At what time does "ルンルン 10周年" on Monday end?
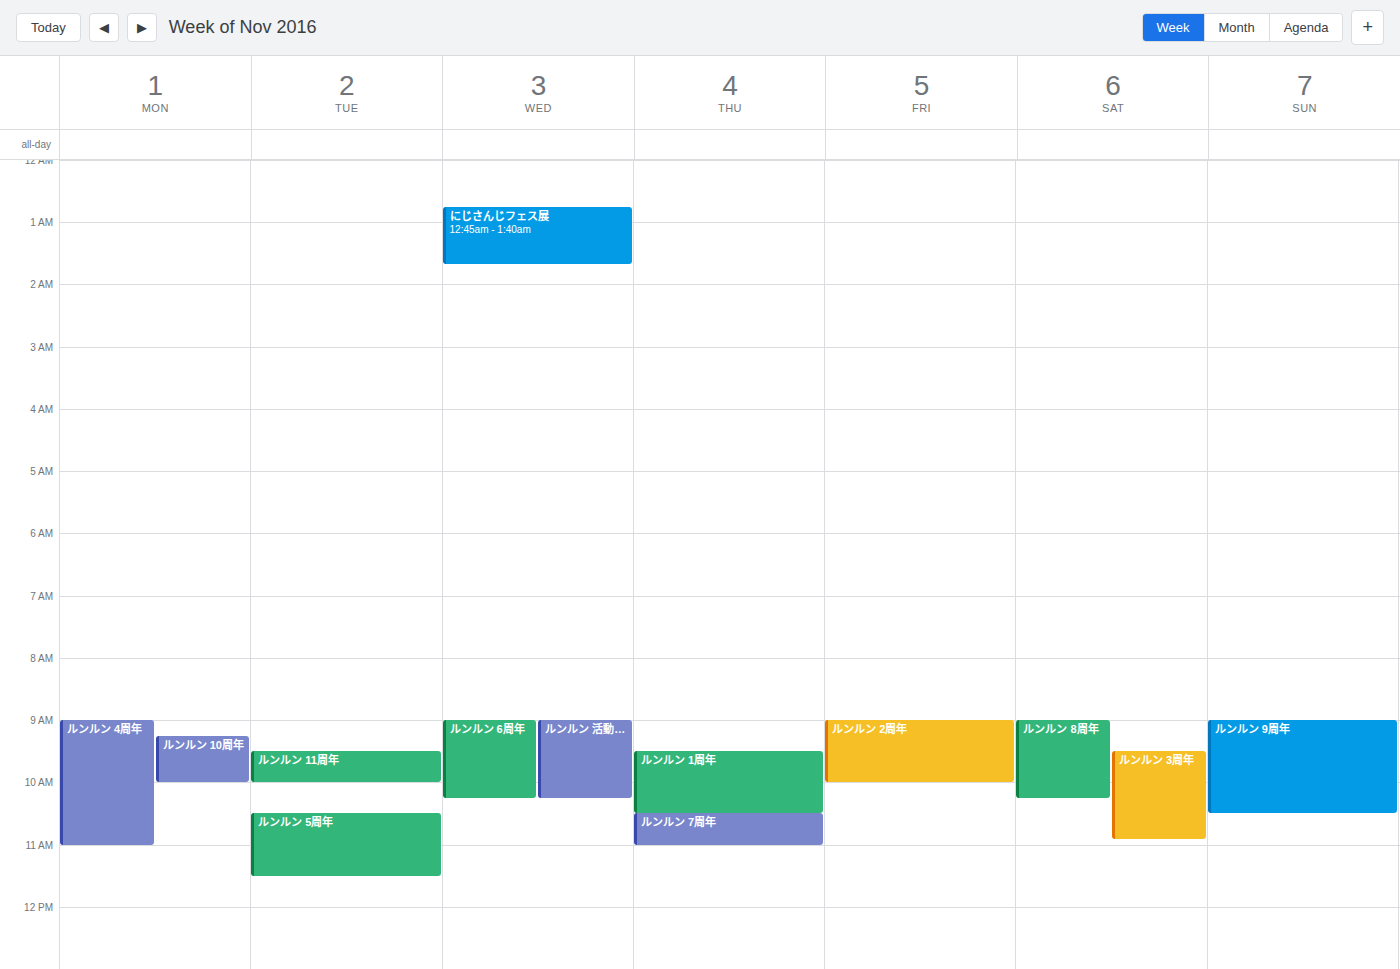
10:00 AM